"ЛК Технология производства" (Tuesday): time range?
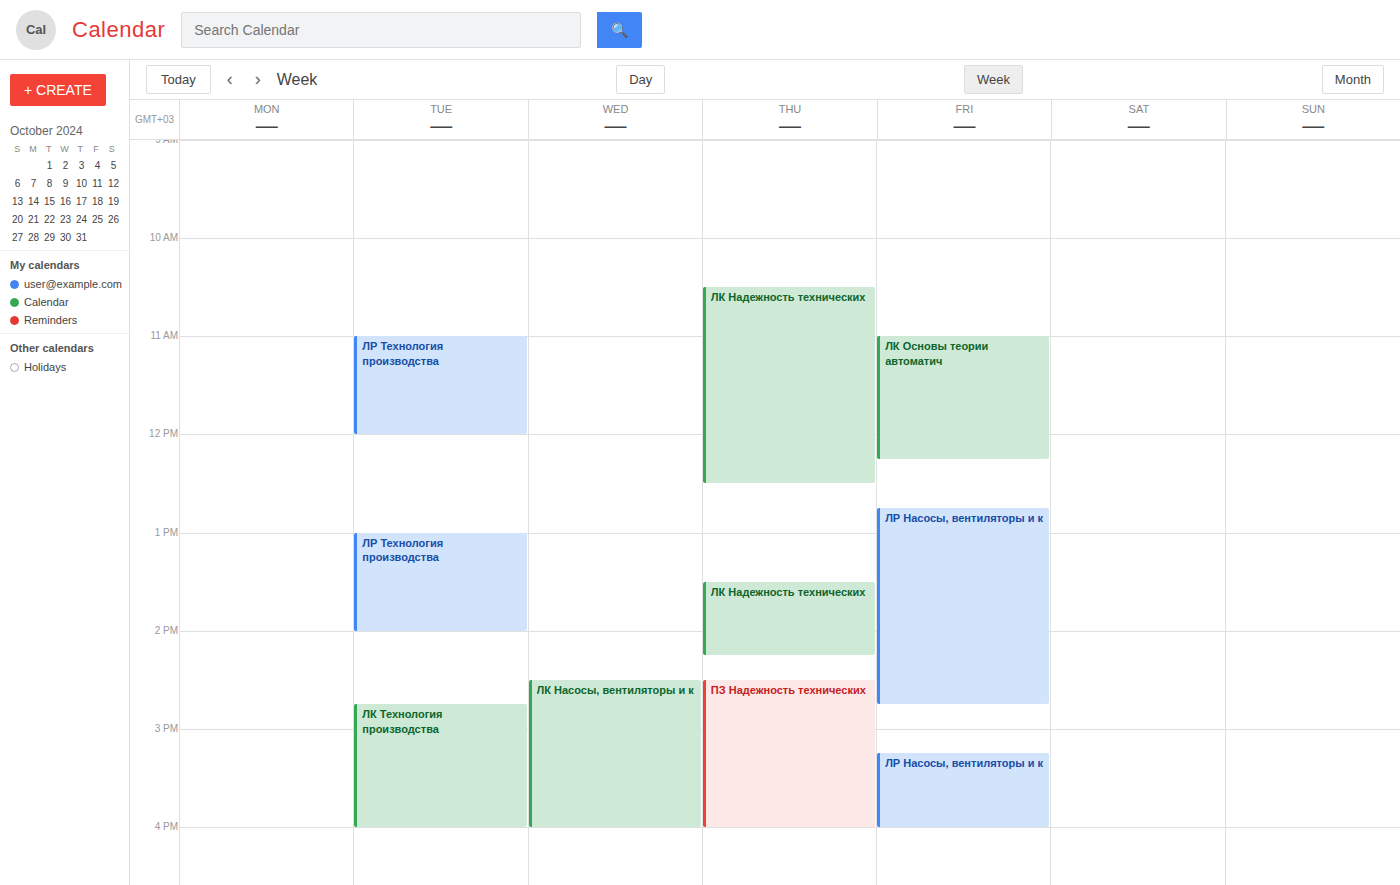
2:45 PM to 4:00 PM